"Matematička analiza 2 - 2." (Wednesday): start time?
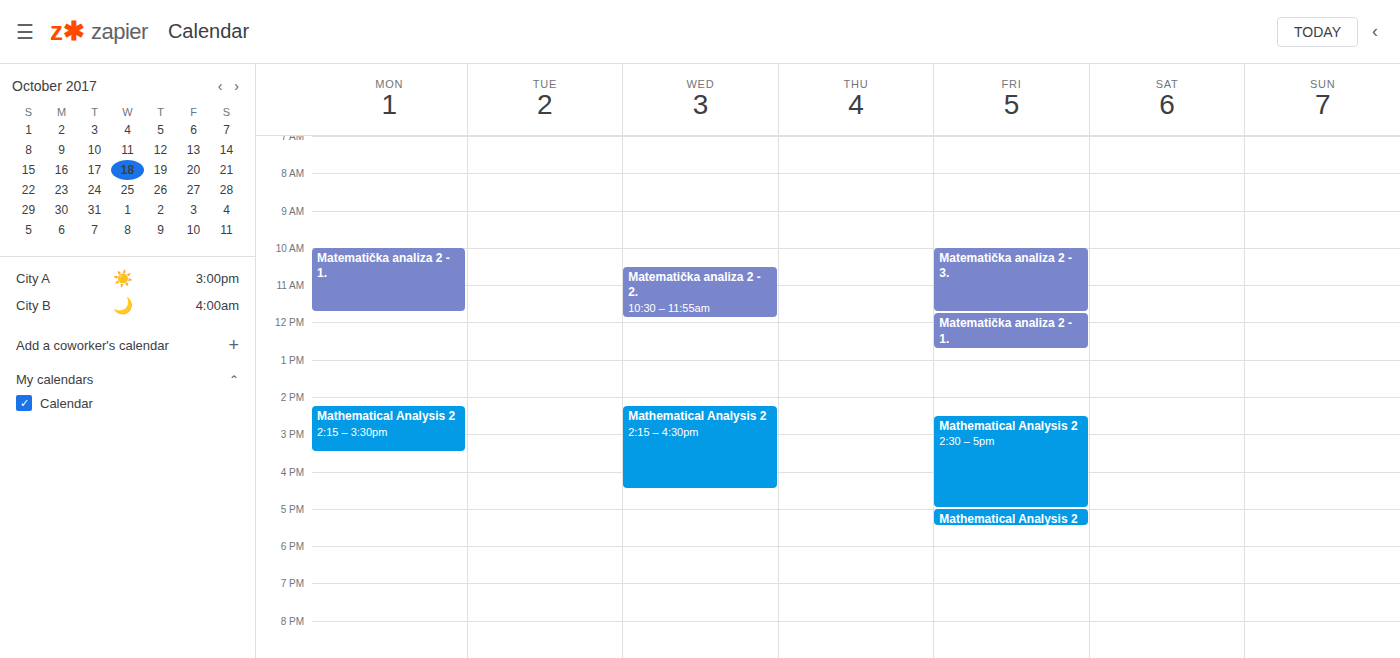
10:30 AM